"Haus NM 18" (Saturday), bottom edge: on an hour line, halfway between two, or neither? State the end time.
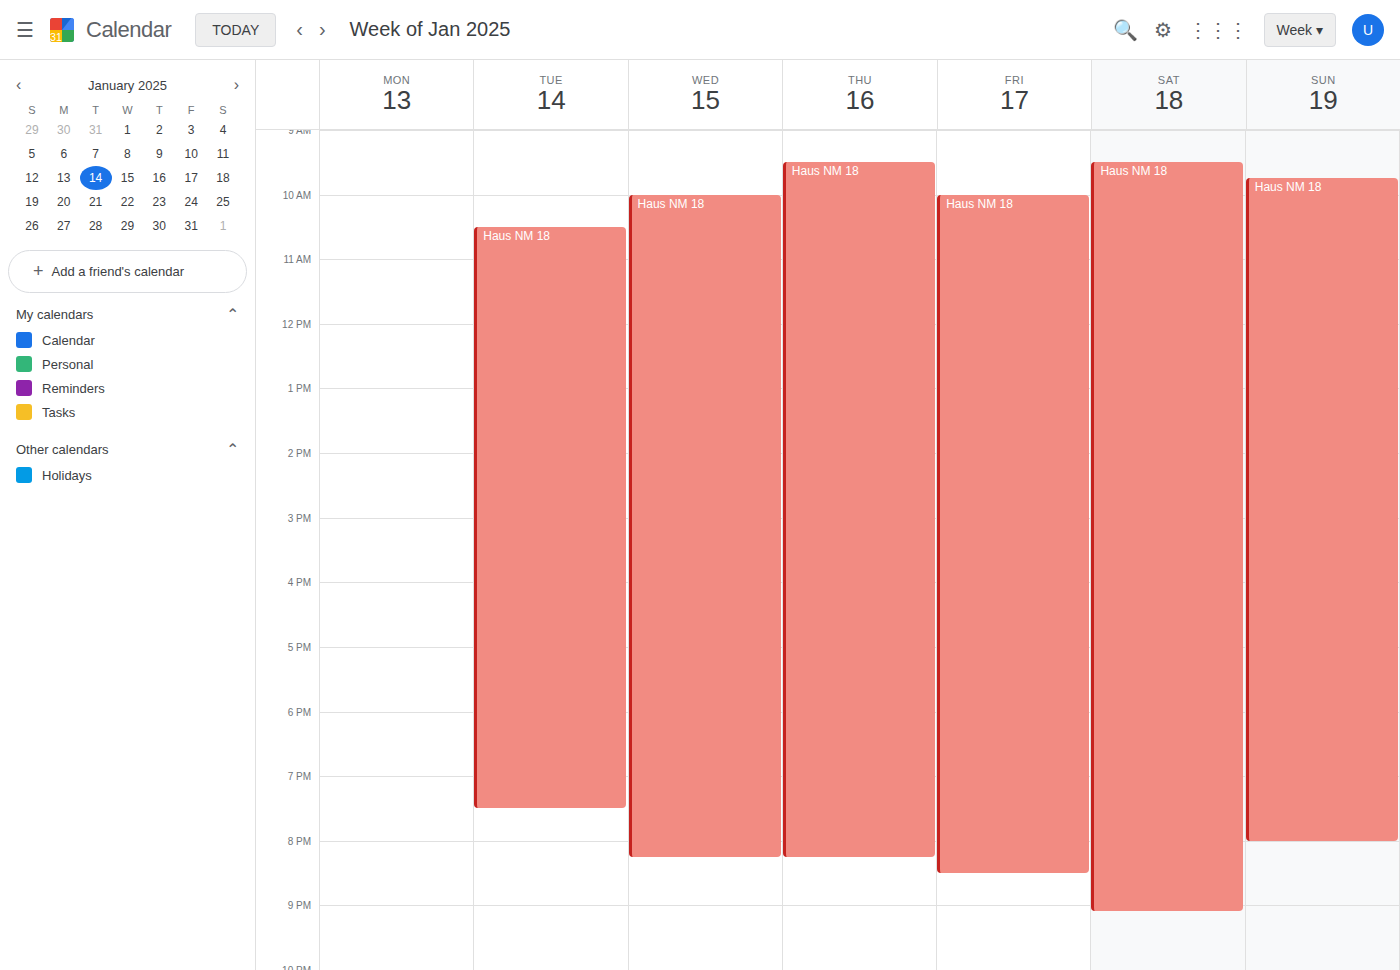
9:05 PM -- neither: 5 minutes below the 9 PM line and 55 minutes above the 10 PM line.